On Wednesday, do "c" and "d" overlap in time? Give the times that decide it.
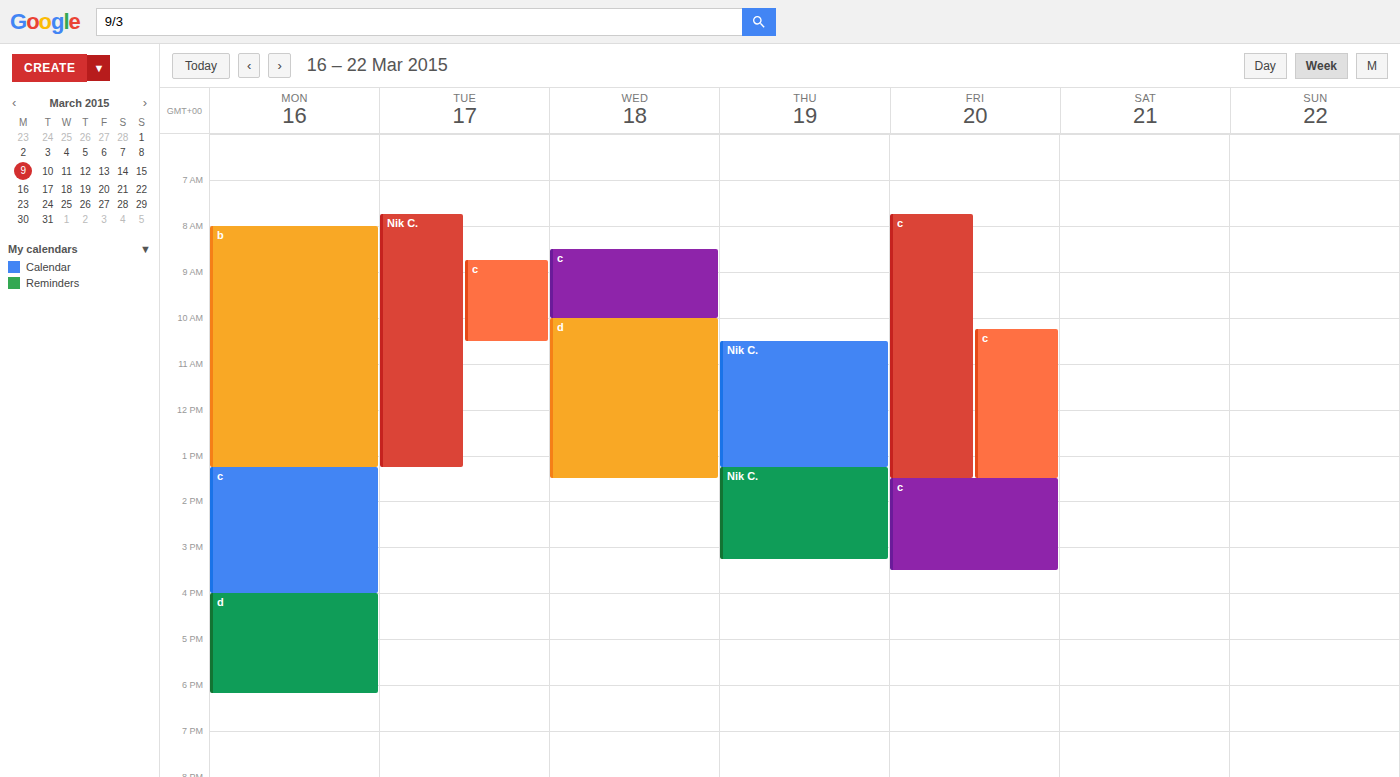
"c" ends at 10:00, exactly when "d" starts -- they touch but do not overlap.